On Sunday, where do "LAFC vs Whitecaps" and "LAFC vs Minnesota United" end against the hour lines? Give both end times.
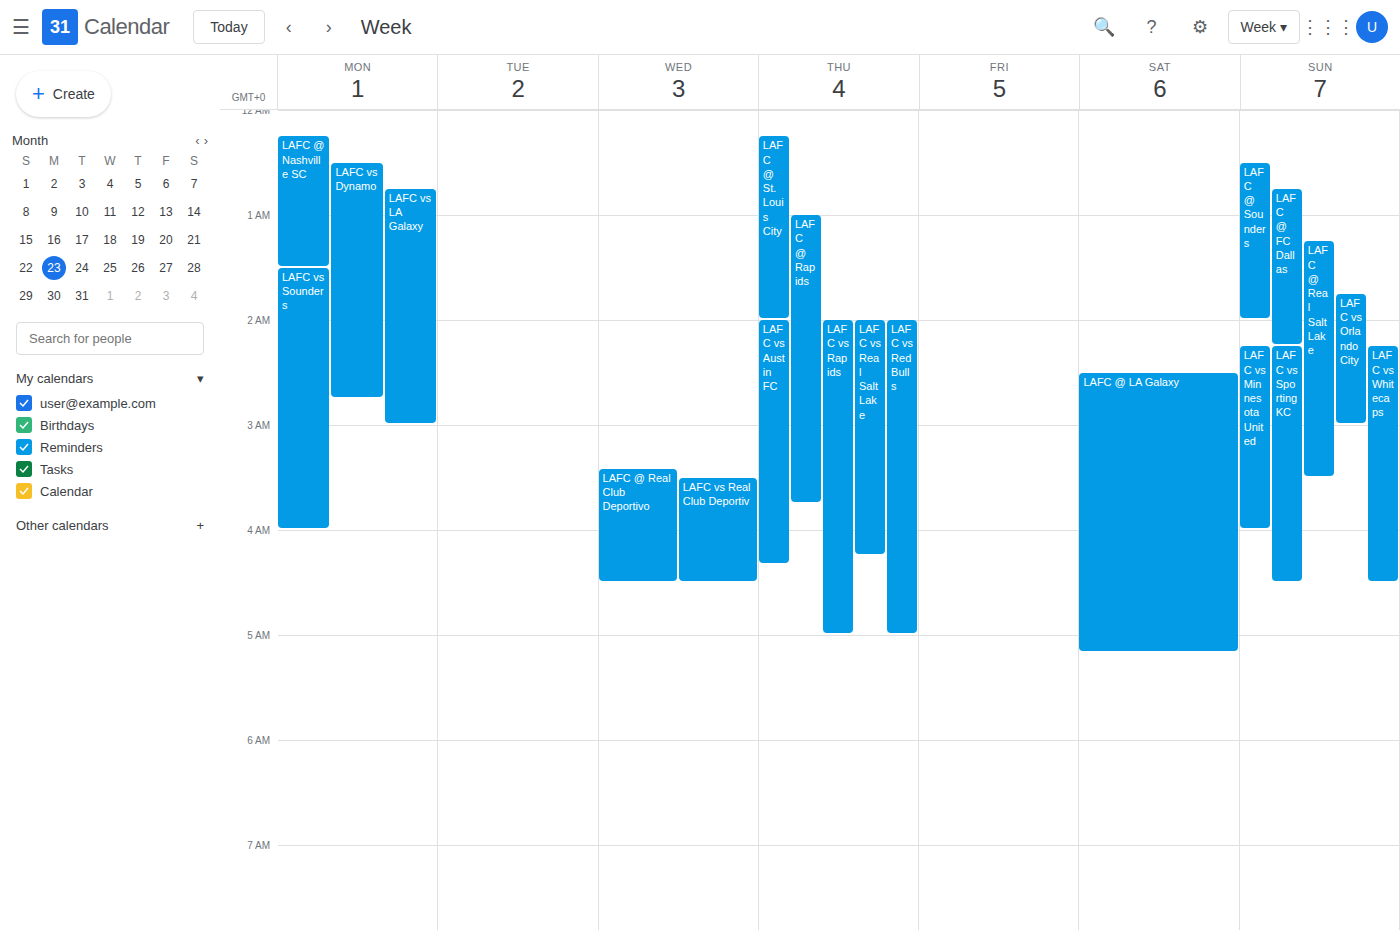
"LAFC vs Whitecaps": 4:30 AM, halfway between the 4 AM and 5 AM lines. "LAFC vs Minnesota United": 4:00 AM, exactly on the 4 AM line.